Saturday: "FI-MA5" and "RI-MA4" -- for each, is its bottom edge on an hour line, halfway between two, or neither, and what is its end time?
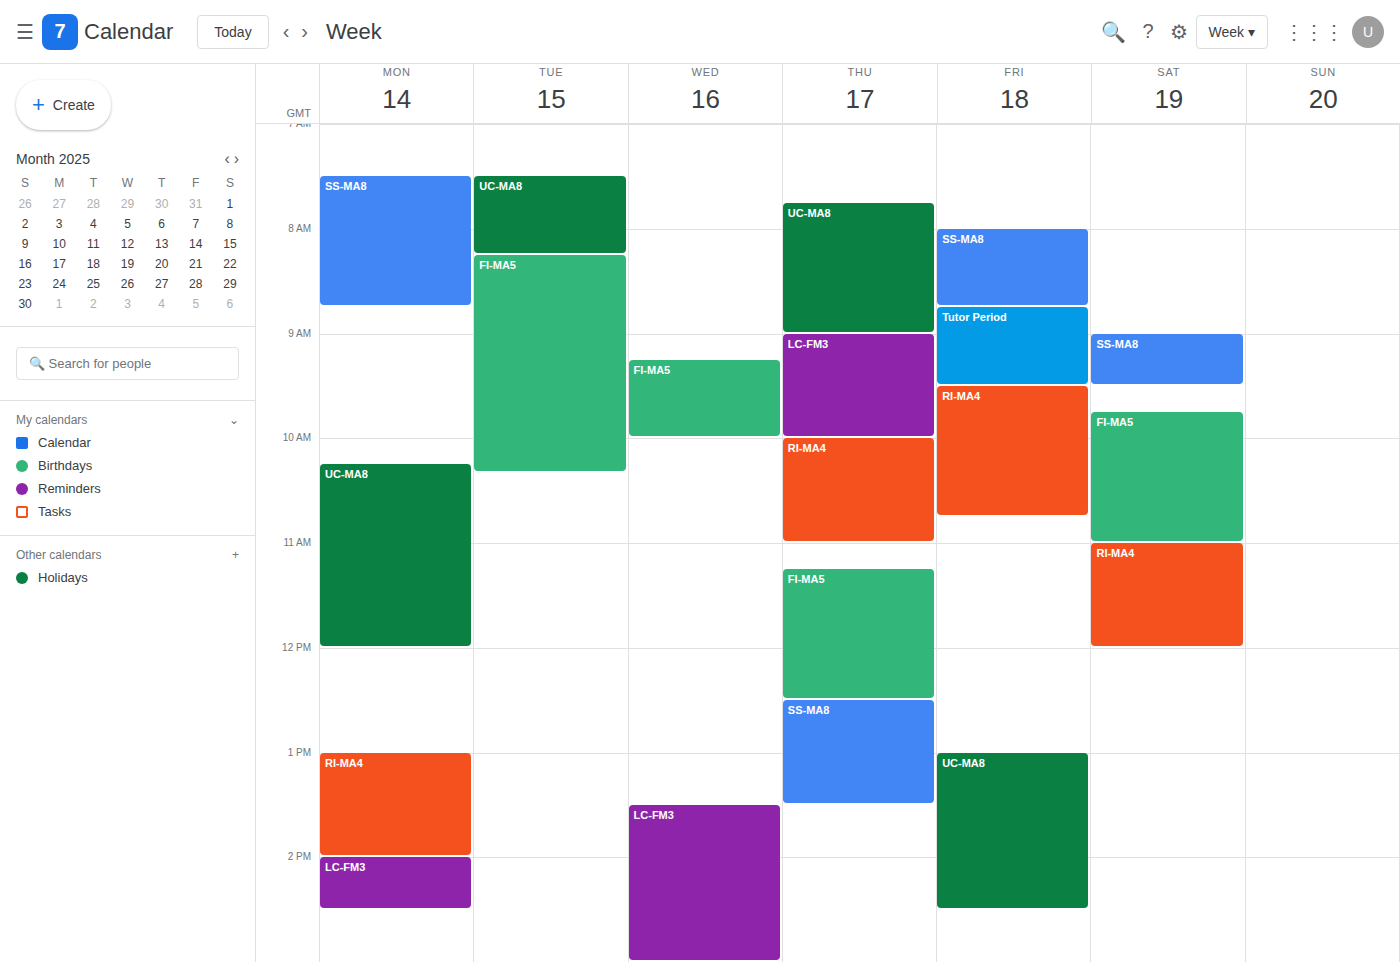
"FI-MA5": 11:00 AM, exactly on the 11 AM line. "RI-MA4": 12:00 PM, exactly on the 12 PM line.